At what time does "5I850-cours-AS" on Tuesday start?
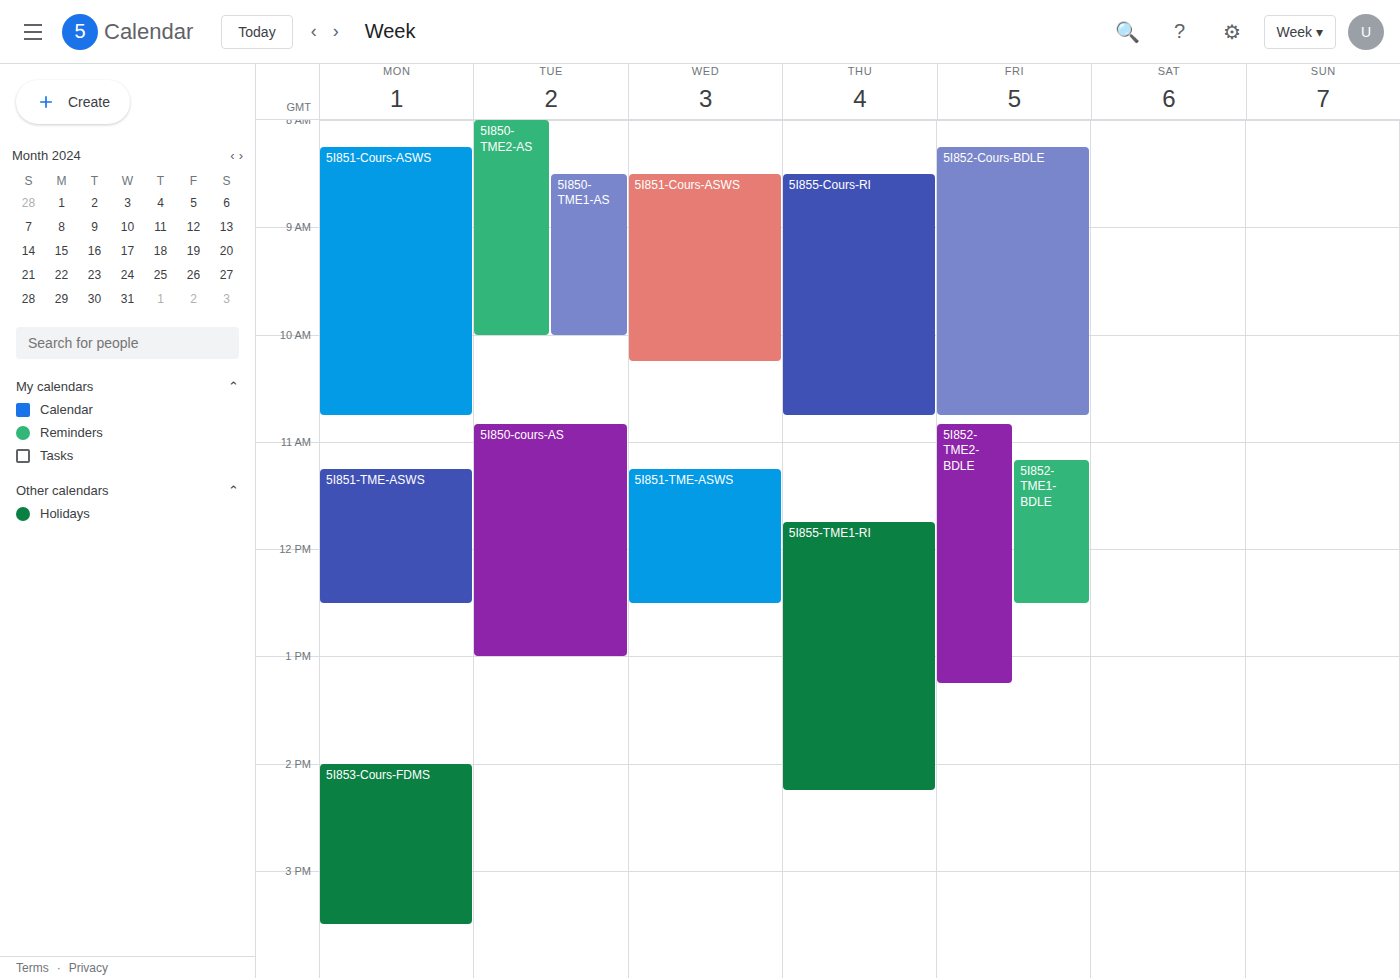
10:50 AM